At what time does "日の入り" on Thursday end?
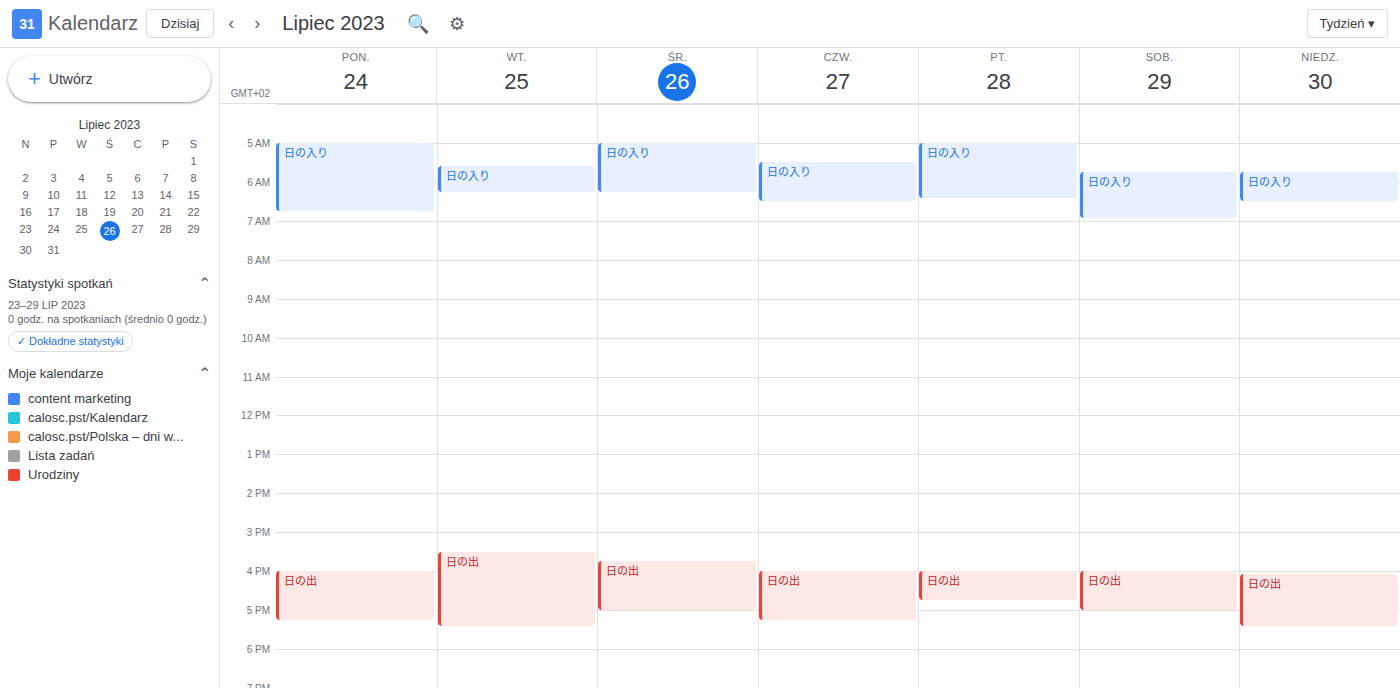
6:30 AM